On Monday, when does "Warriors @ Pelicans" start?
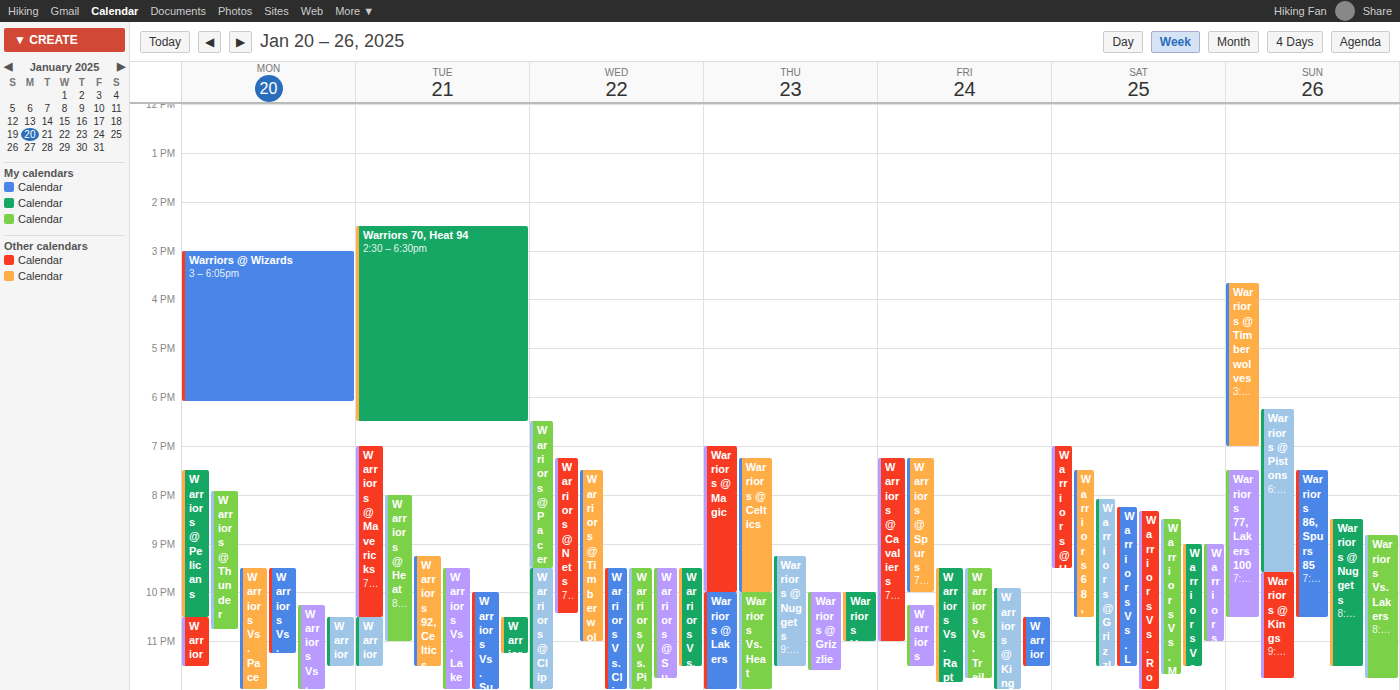
7:30 PM